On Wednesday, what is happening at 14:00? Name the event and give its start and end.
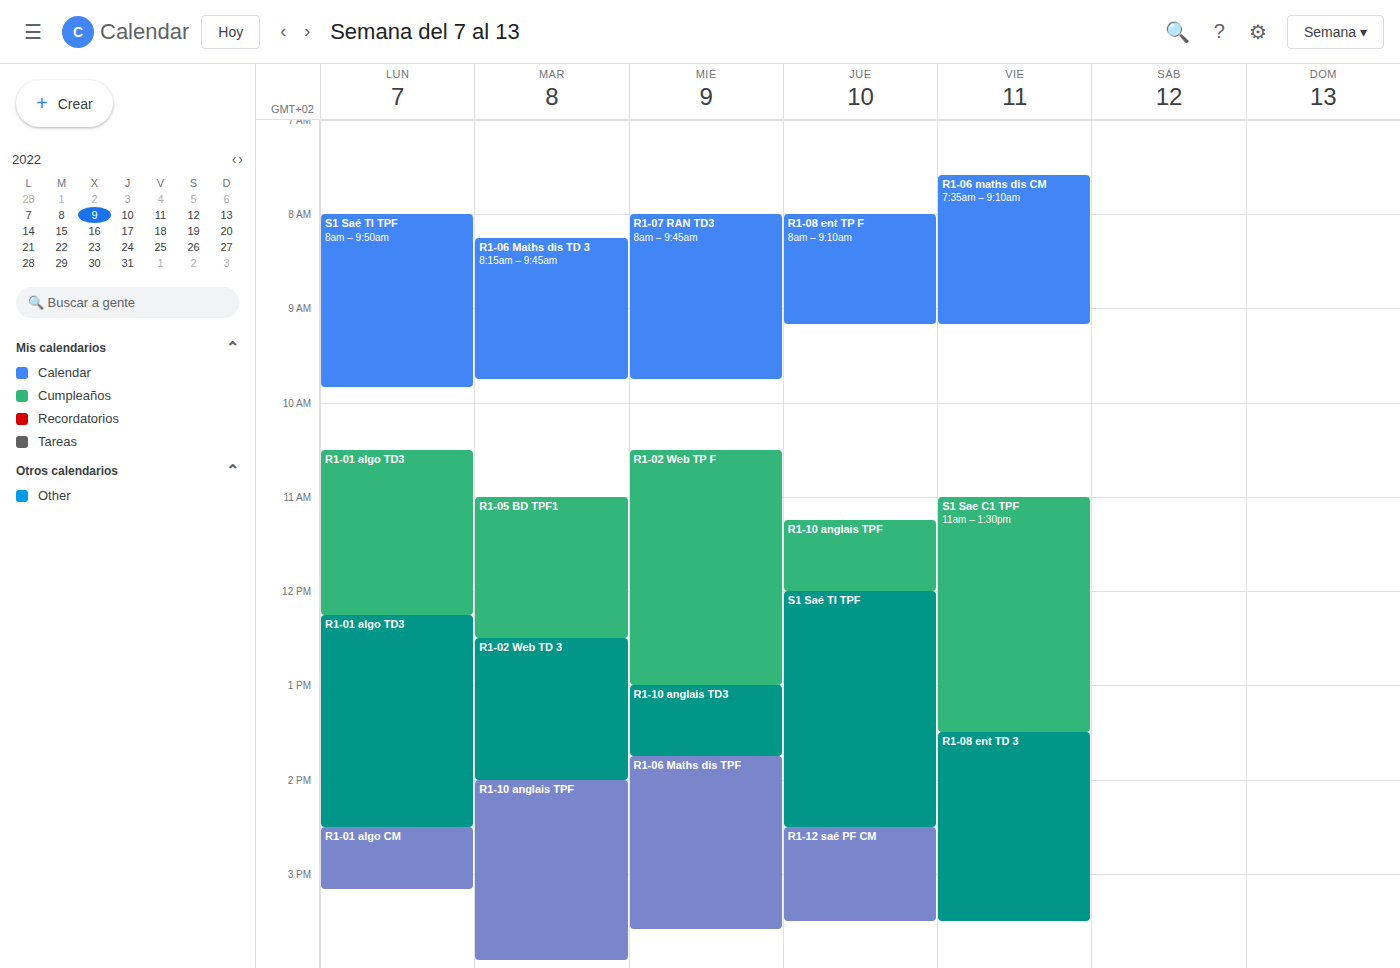
"R1-06 Maths dis TPF", 13:45 to 15:35